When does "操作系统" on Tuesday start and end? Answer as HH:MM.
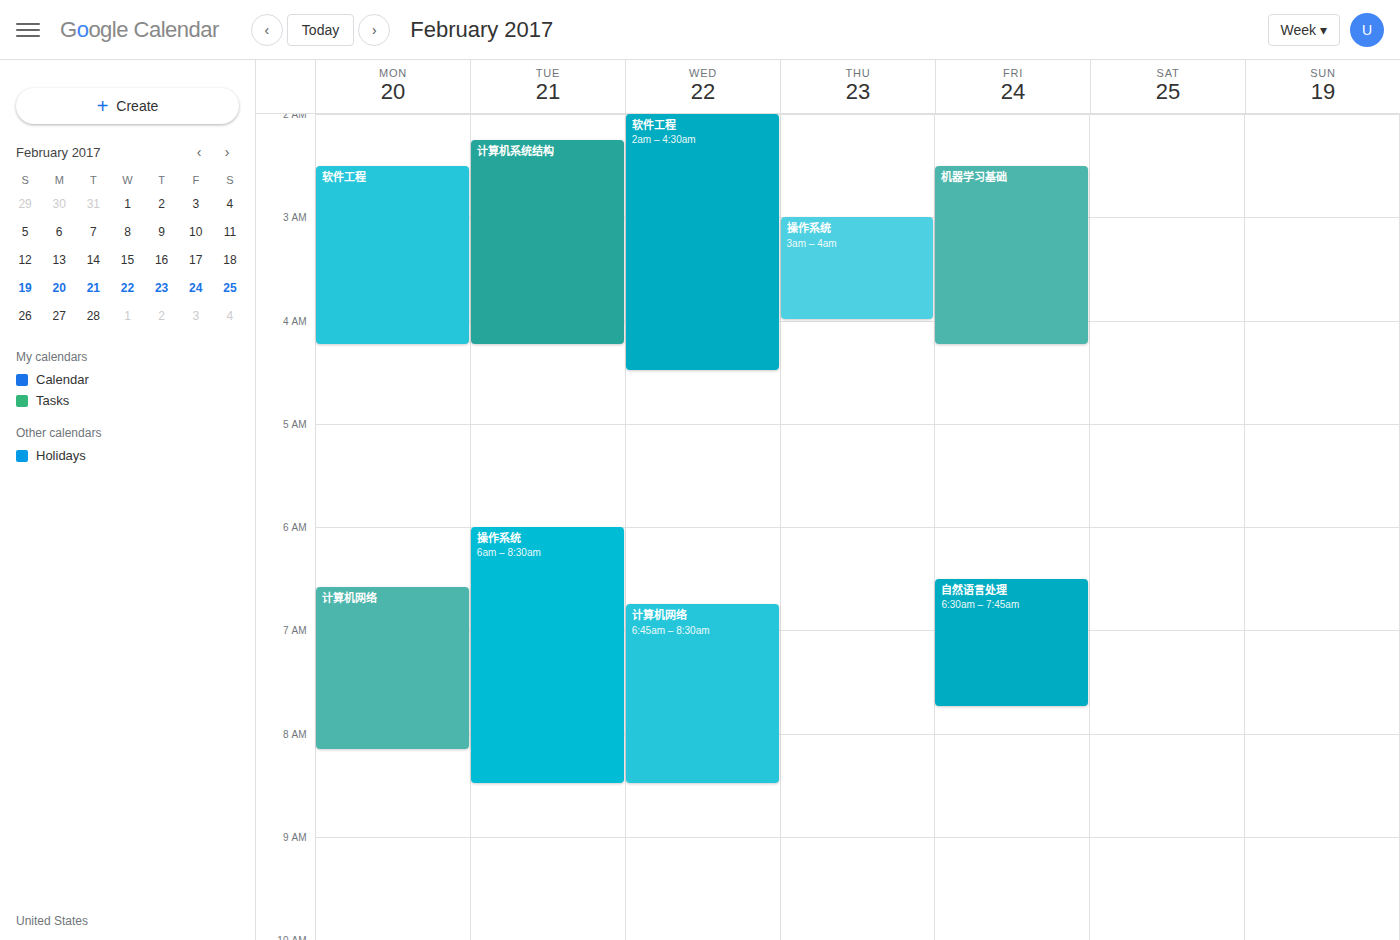
06:00 to 08:30